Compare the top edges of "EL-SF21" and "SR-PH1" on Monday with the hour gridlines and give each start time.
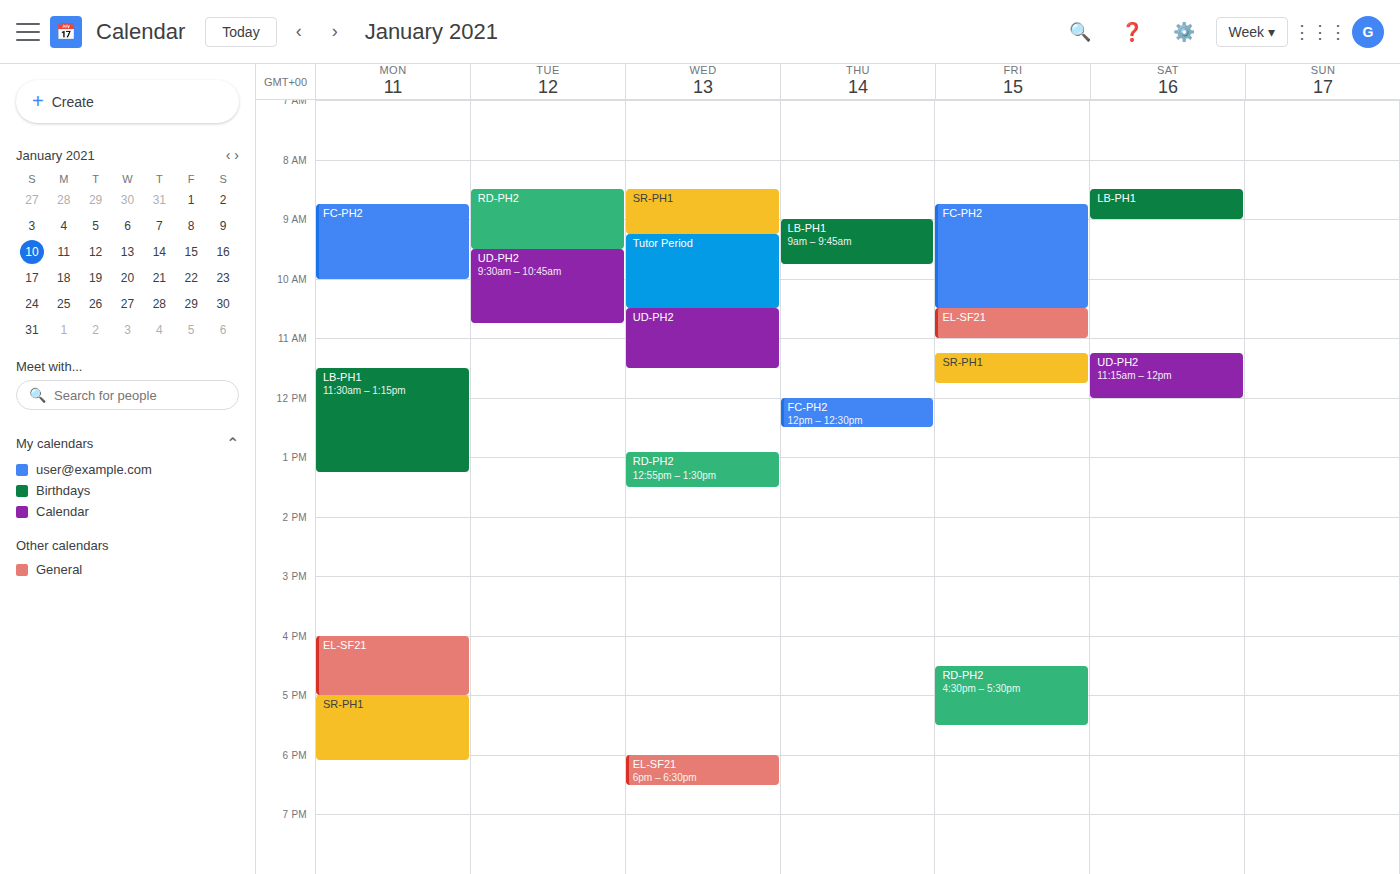
"EL-SF21": 4:00 PM, exactly on the 4 PM line. "SR-PH1": 5:00 PM, exactly on the 5 PM line.